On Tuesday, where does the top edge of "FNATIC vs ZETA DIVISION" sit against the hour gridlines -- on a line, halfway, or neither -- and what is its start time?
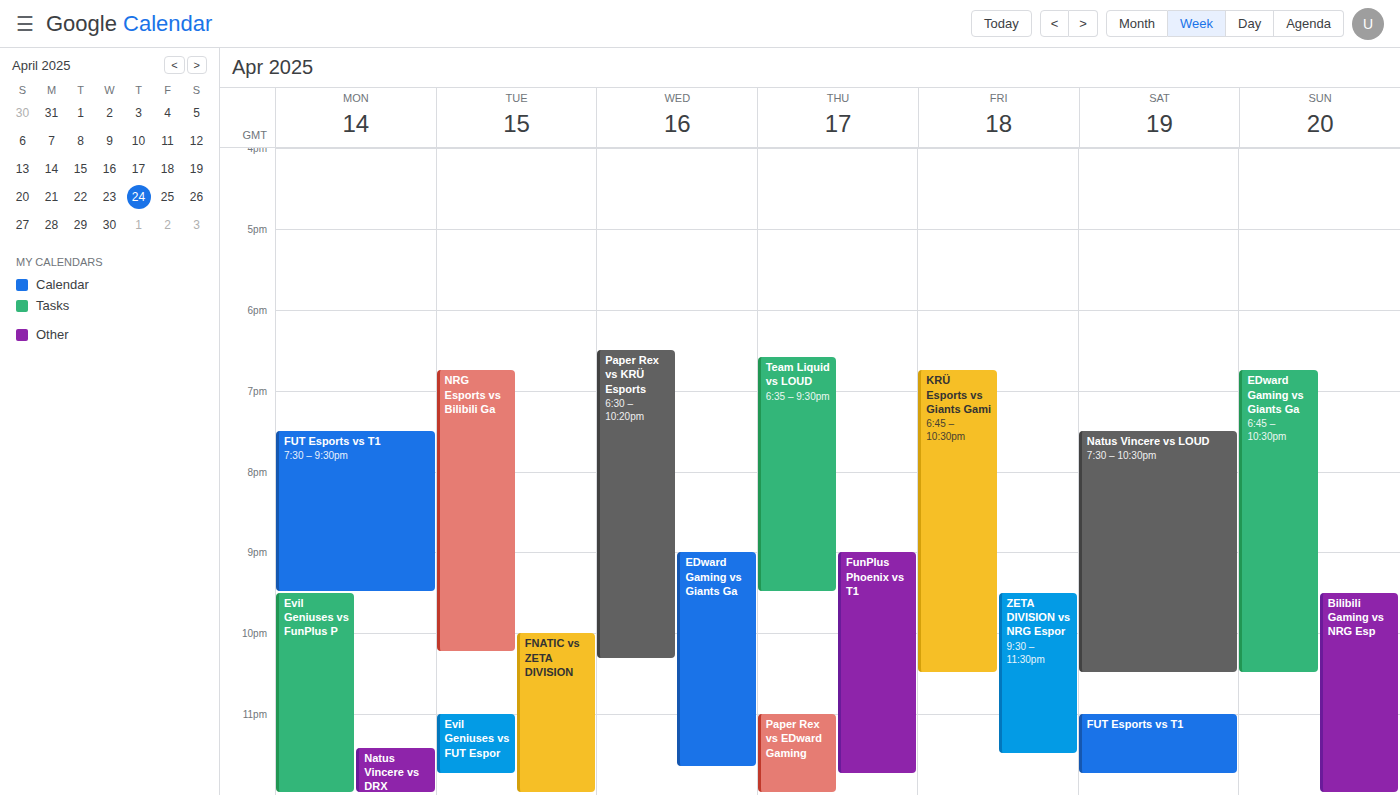
10:00 PM -- exactly on the 10 PM line.